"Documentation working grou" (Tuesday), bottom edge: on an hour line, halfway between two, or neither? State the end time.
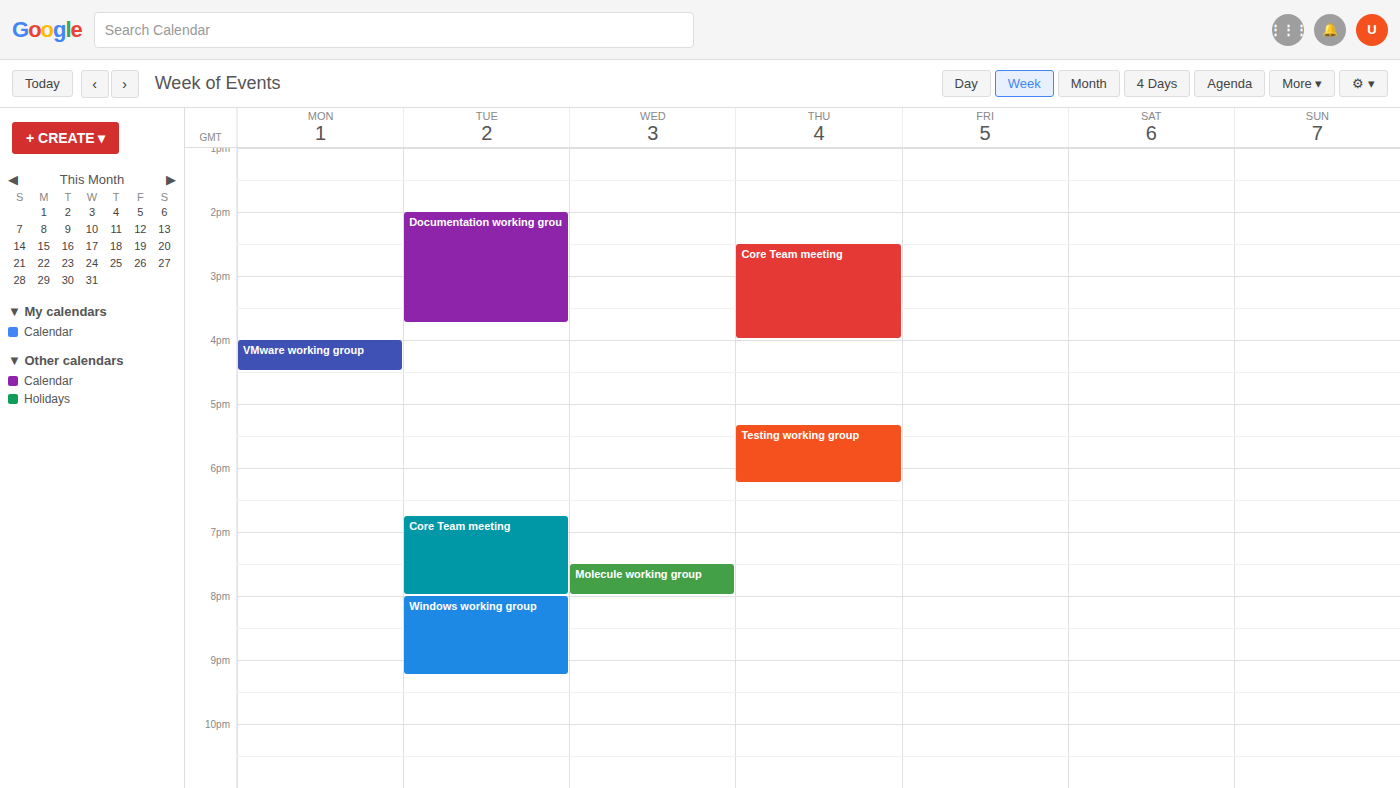
3:45 PM -- neither: three quarters of the way from the 3 PM line to the 4 PM line.